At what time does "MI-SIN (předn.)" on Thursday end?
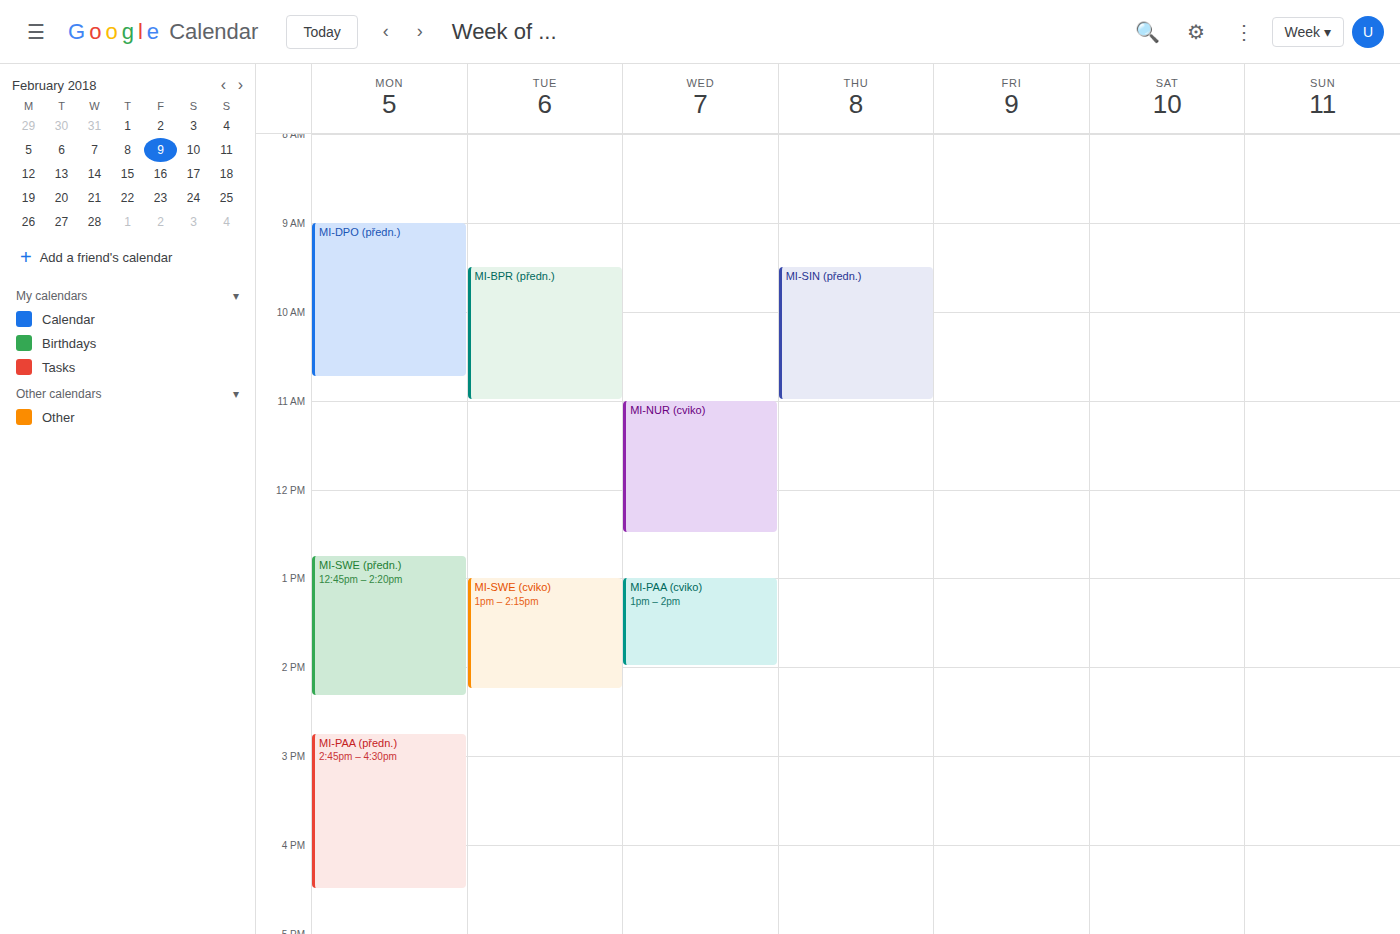
11:00 AM